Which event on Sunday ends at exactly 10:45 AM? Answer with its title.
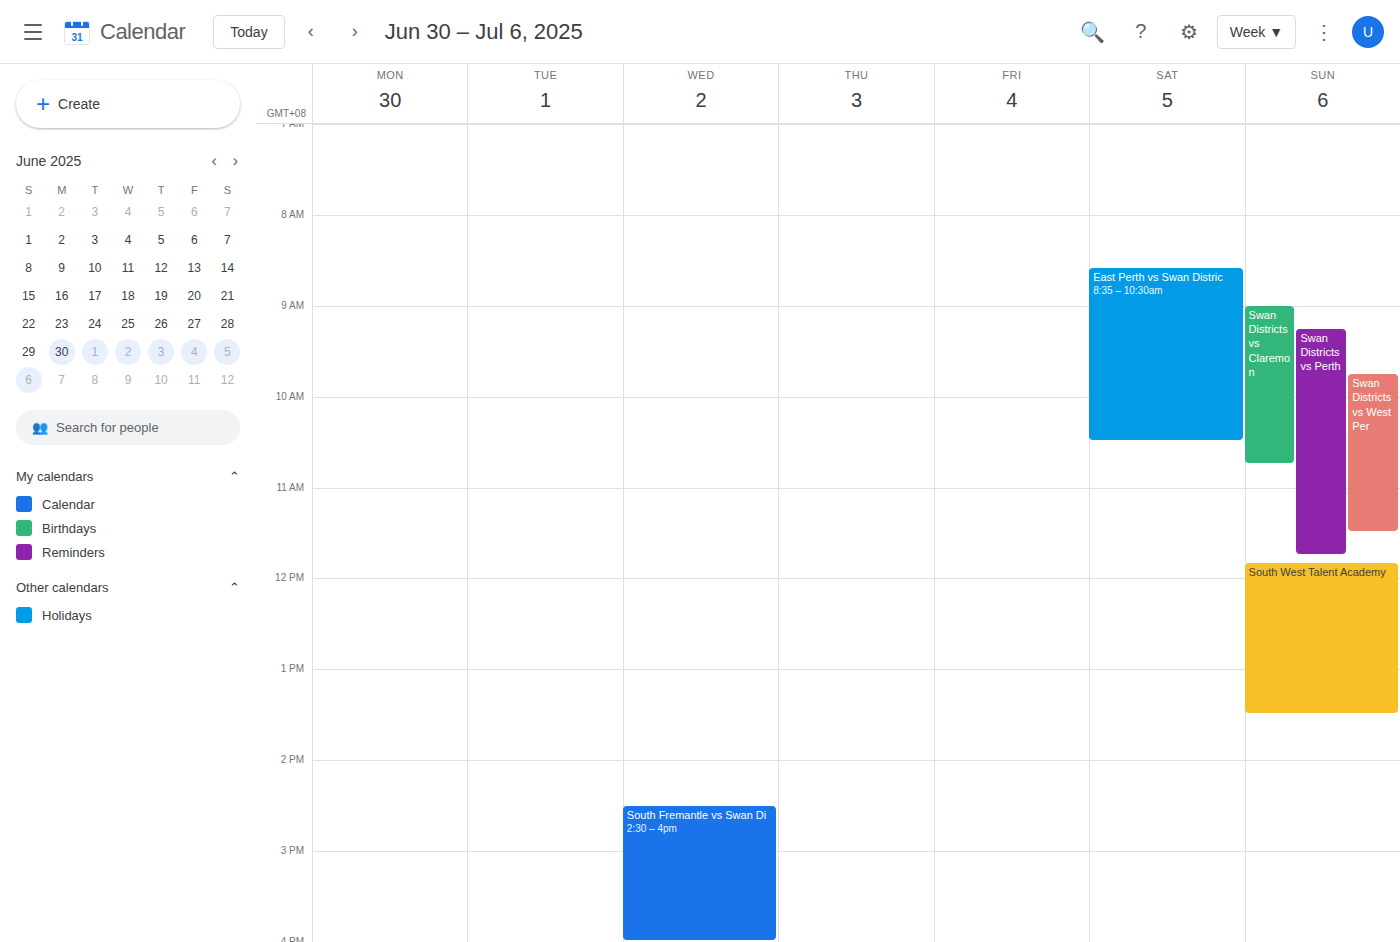
"Swan Districts vs Claremon"